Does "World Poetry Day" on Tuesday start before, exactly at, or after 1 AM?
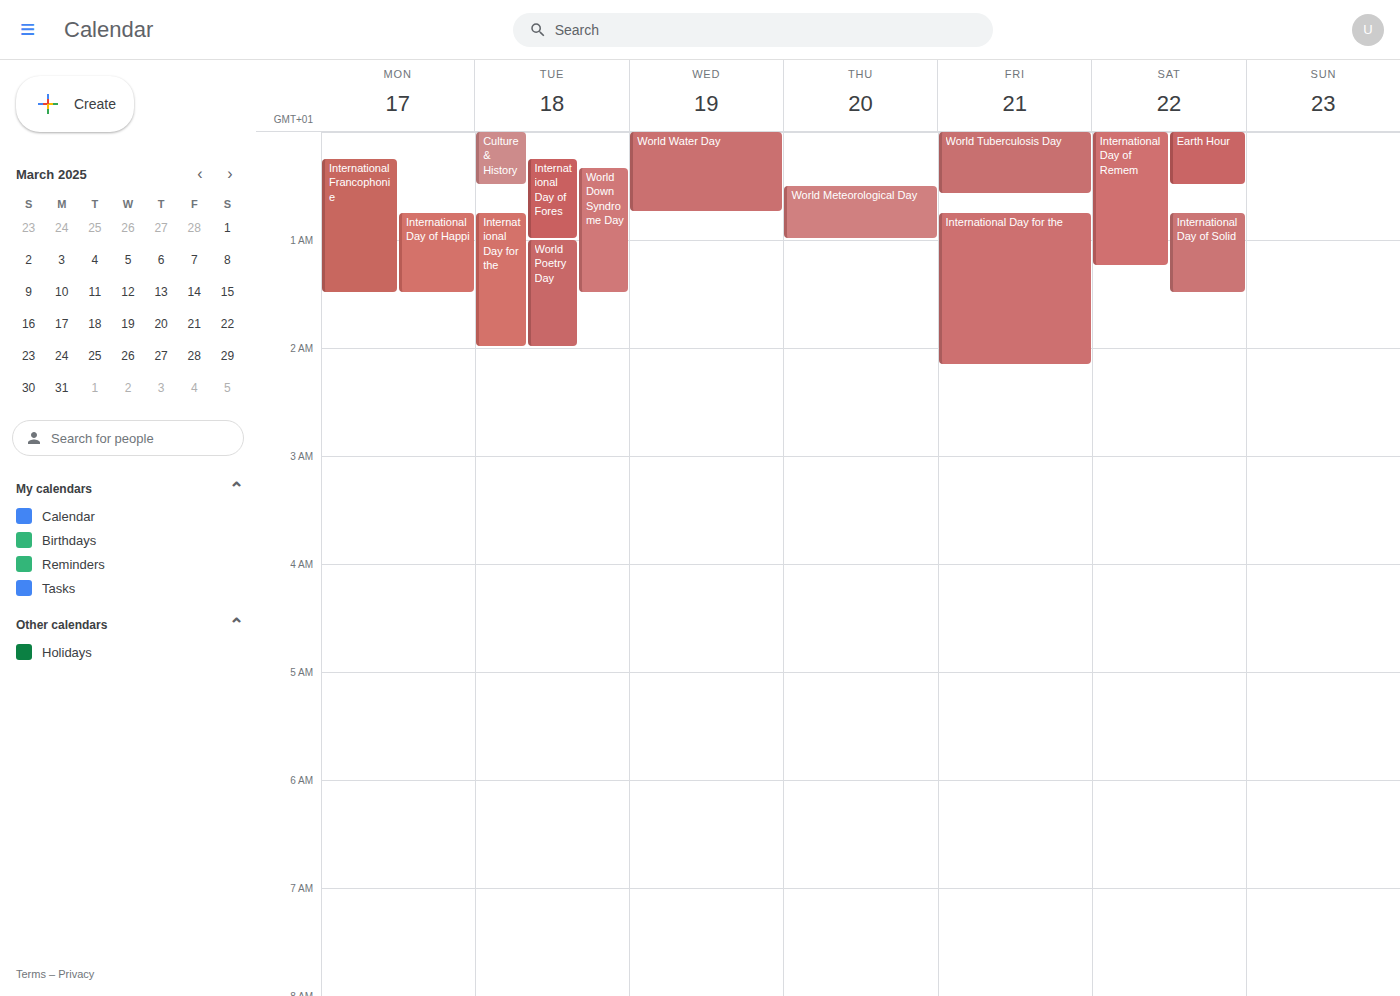
1:00 AM -- exactly at 1 AM, on the 1 AM line.